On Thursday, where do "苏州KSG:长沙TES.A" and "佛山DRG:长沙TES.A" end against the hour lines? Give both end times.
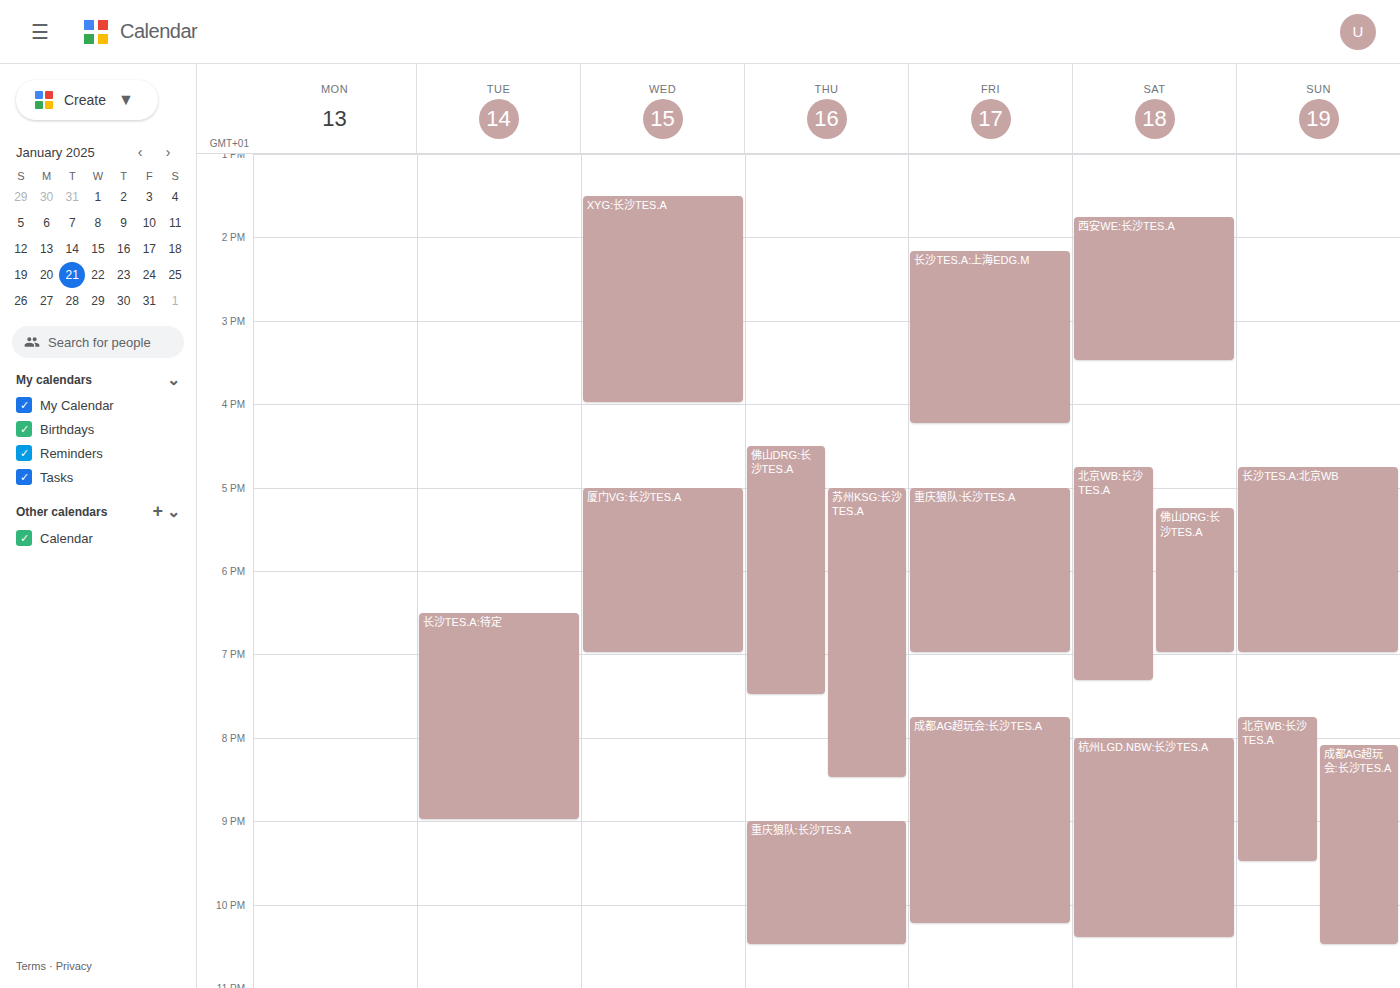
"苏州KSG:长沙TES.A": 8:30 PM, halfway between the 8 PM and 9 PM lines. "佛山DRG:长沙TES.A": 7:30 PM, halfway between the 7 PM and 8 PM lines.